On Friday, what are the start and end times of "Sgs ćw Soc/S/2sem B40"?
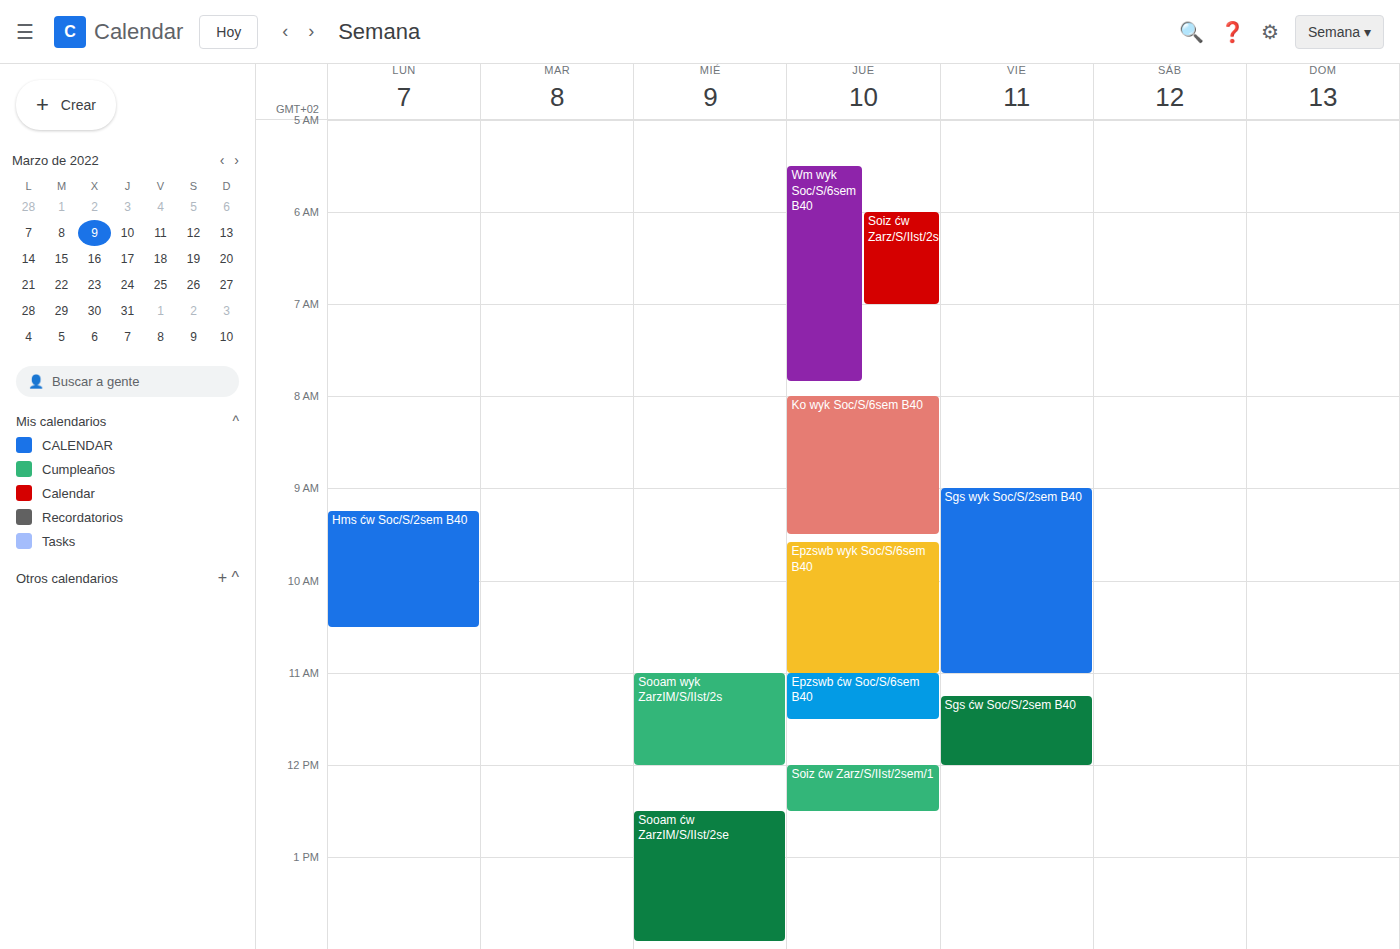
11:15 AM to 12:00 PM